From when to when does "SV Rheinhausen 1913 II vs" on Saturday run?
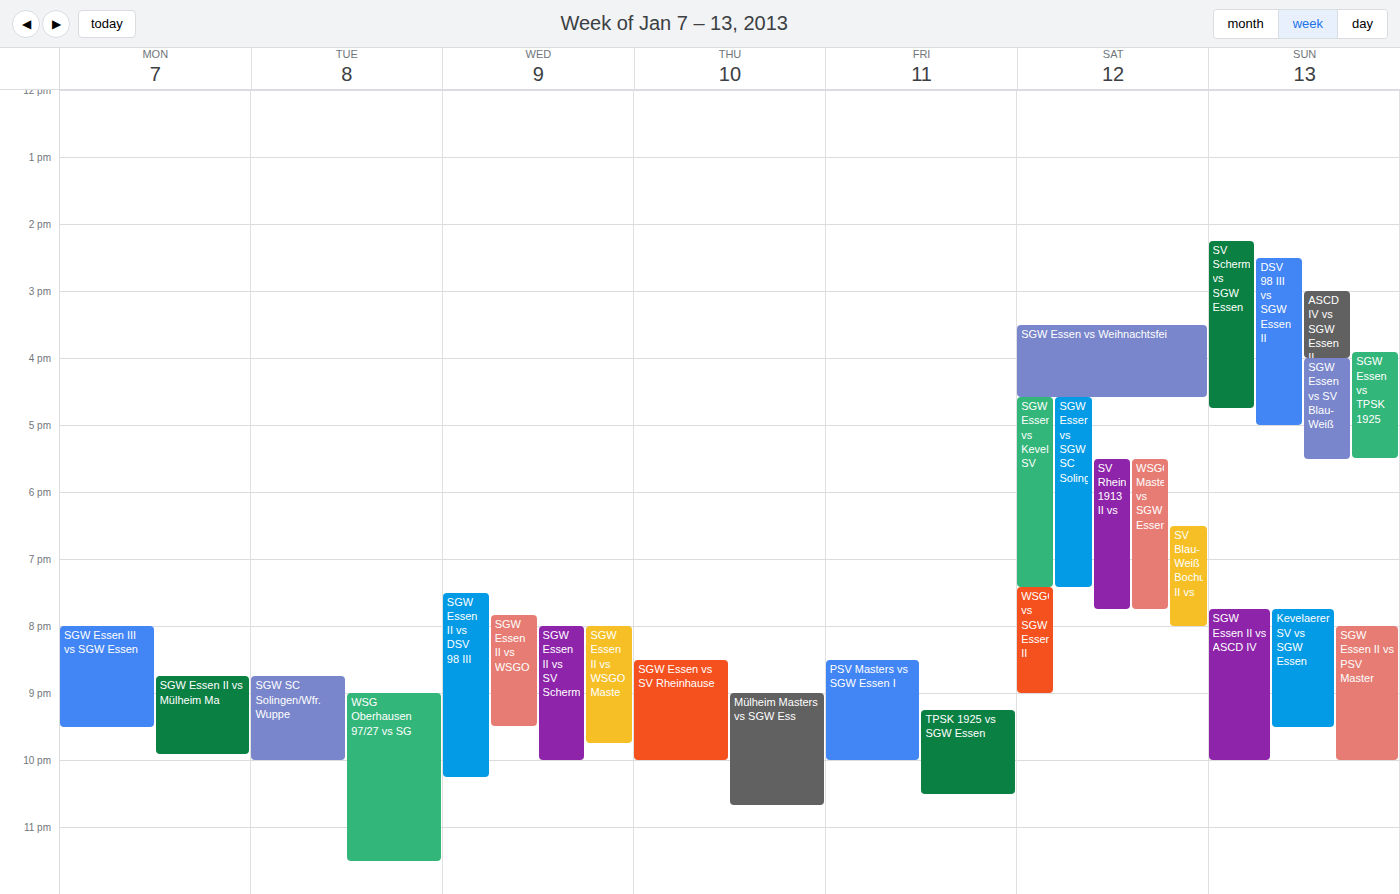
5:30 PM to 7:45 PM